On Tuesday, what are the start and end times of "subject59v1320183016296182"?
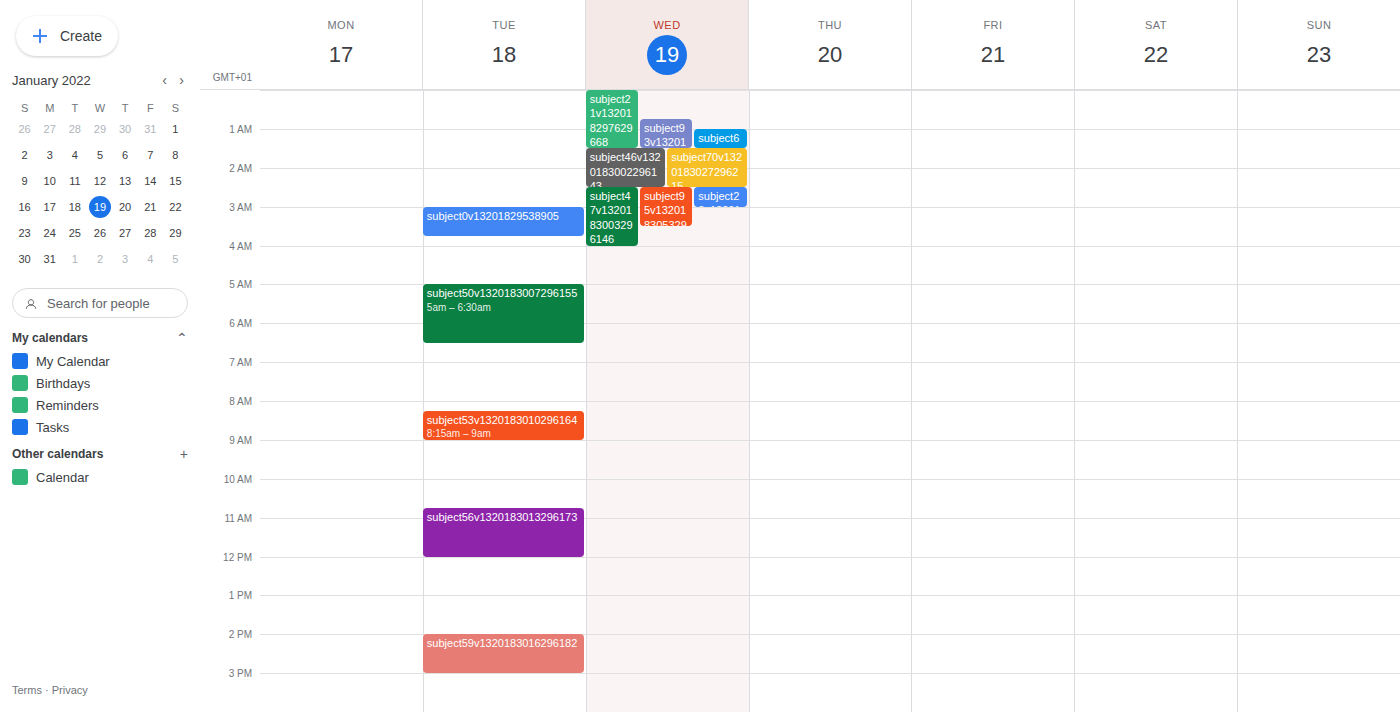
2:00 PM to 3:00 PM